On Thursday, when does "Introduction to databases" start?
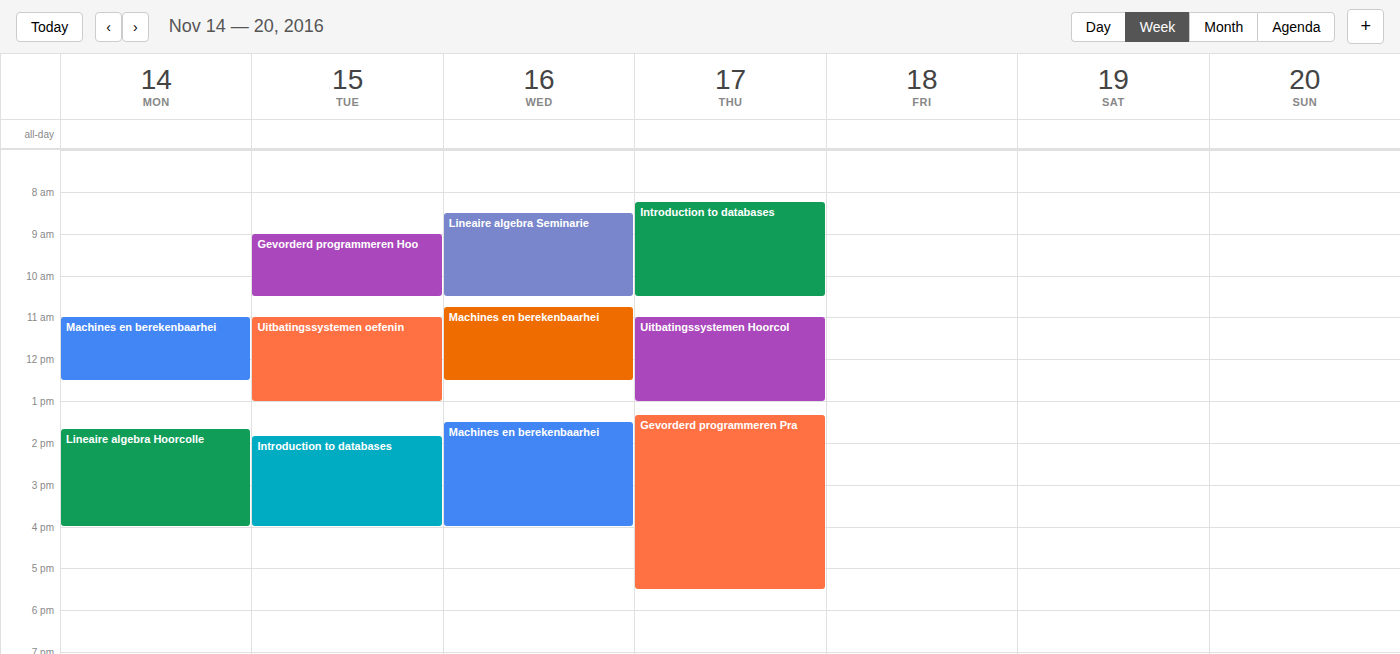
8:15 AM